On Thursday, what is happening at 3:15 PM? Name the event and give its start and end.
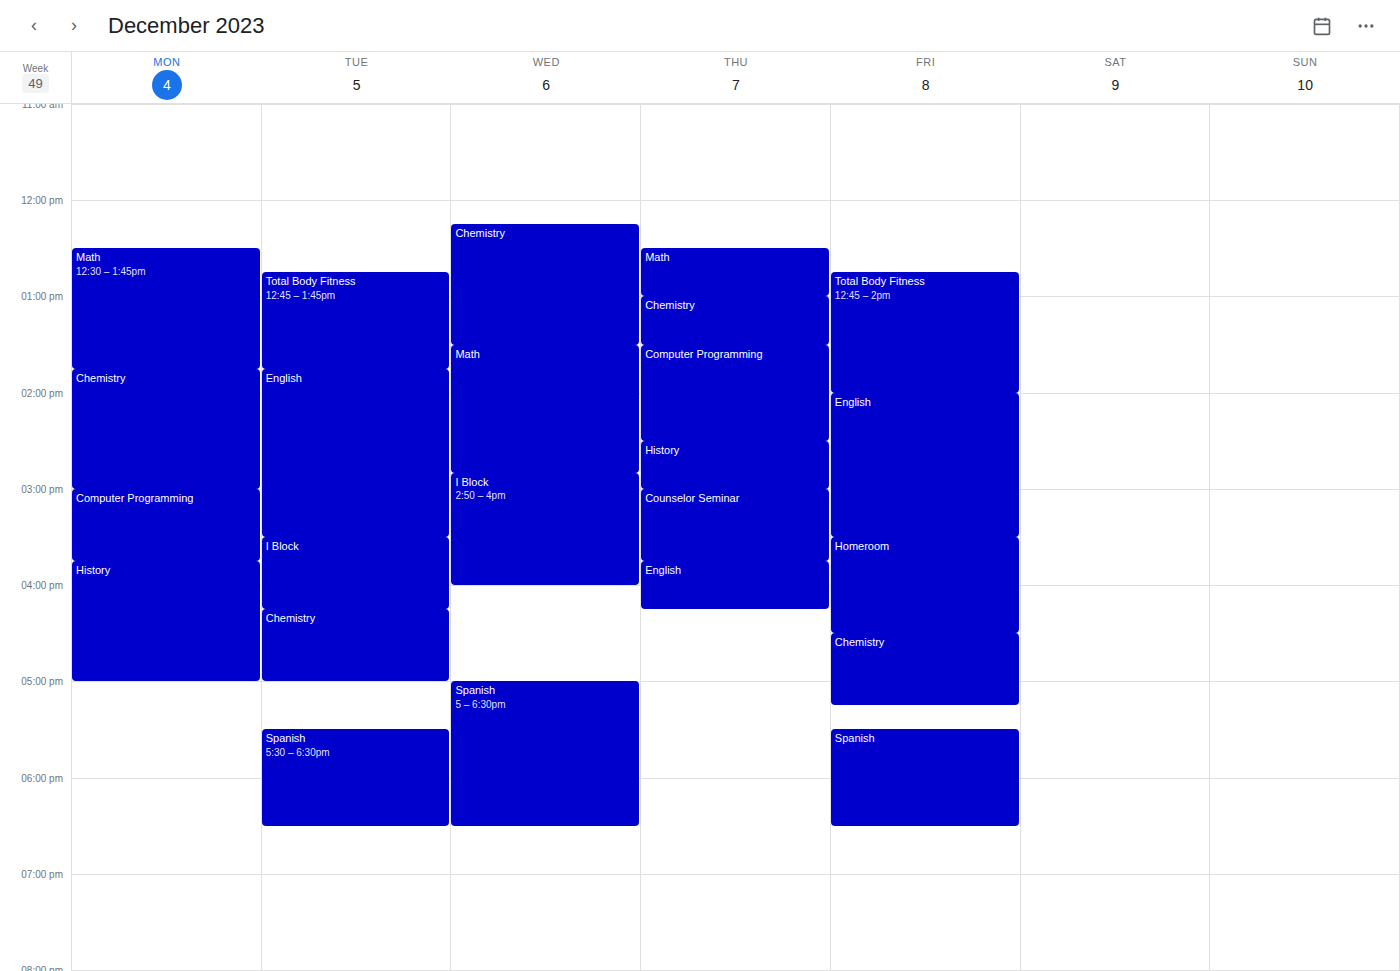
"Counselor Seminar", 3:00 PM to 3:45 PM